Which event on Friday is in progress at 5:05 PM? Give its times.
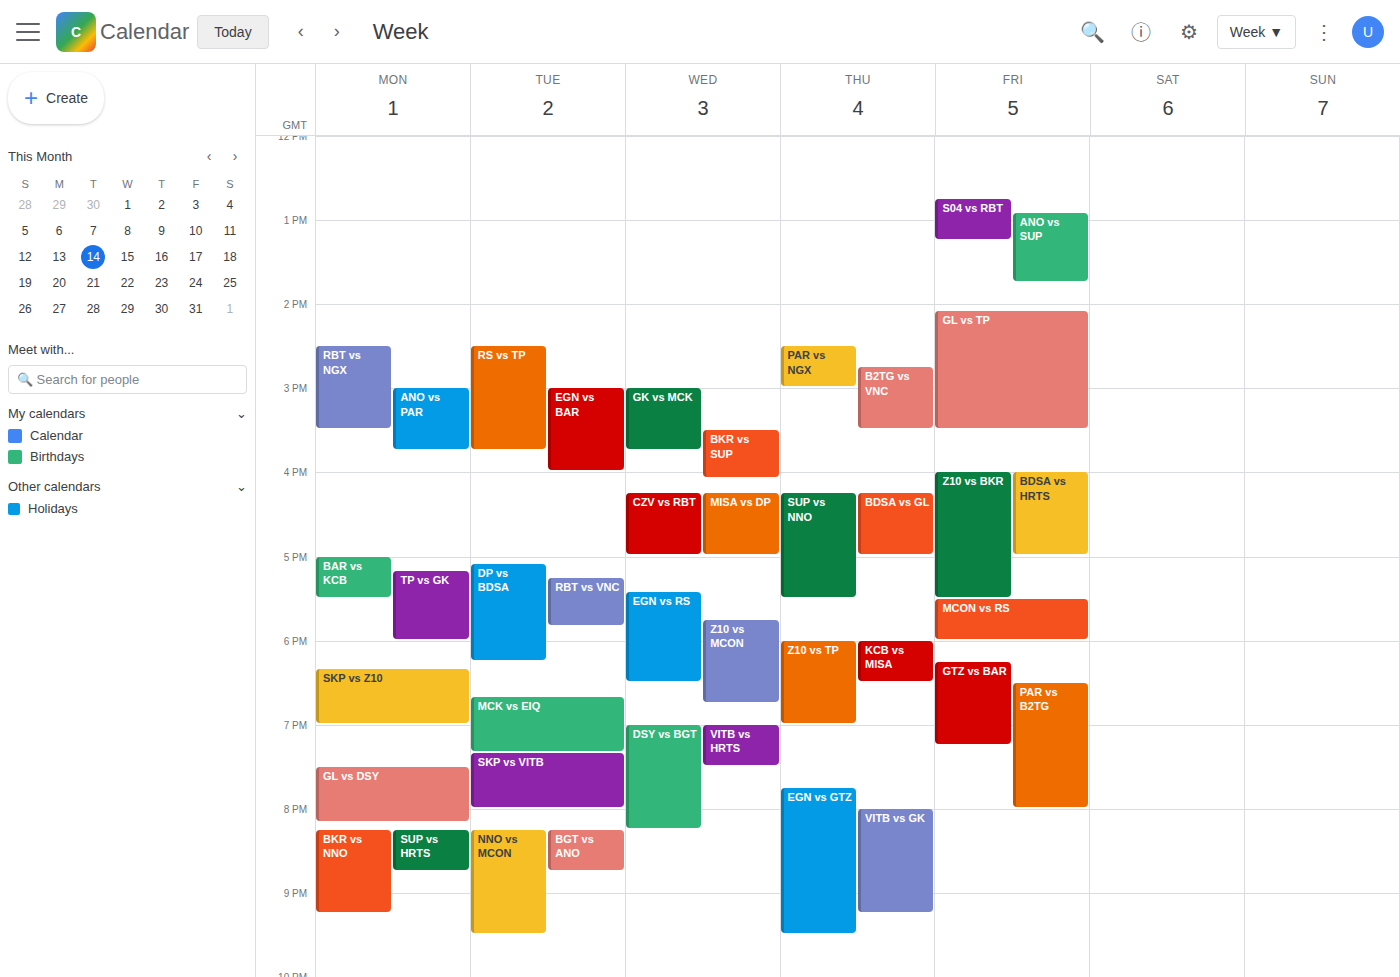
"Z10 vs BKR", 4:00 PM to 5:30 PM